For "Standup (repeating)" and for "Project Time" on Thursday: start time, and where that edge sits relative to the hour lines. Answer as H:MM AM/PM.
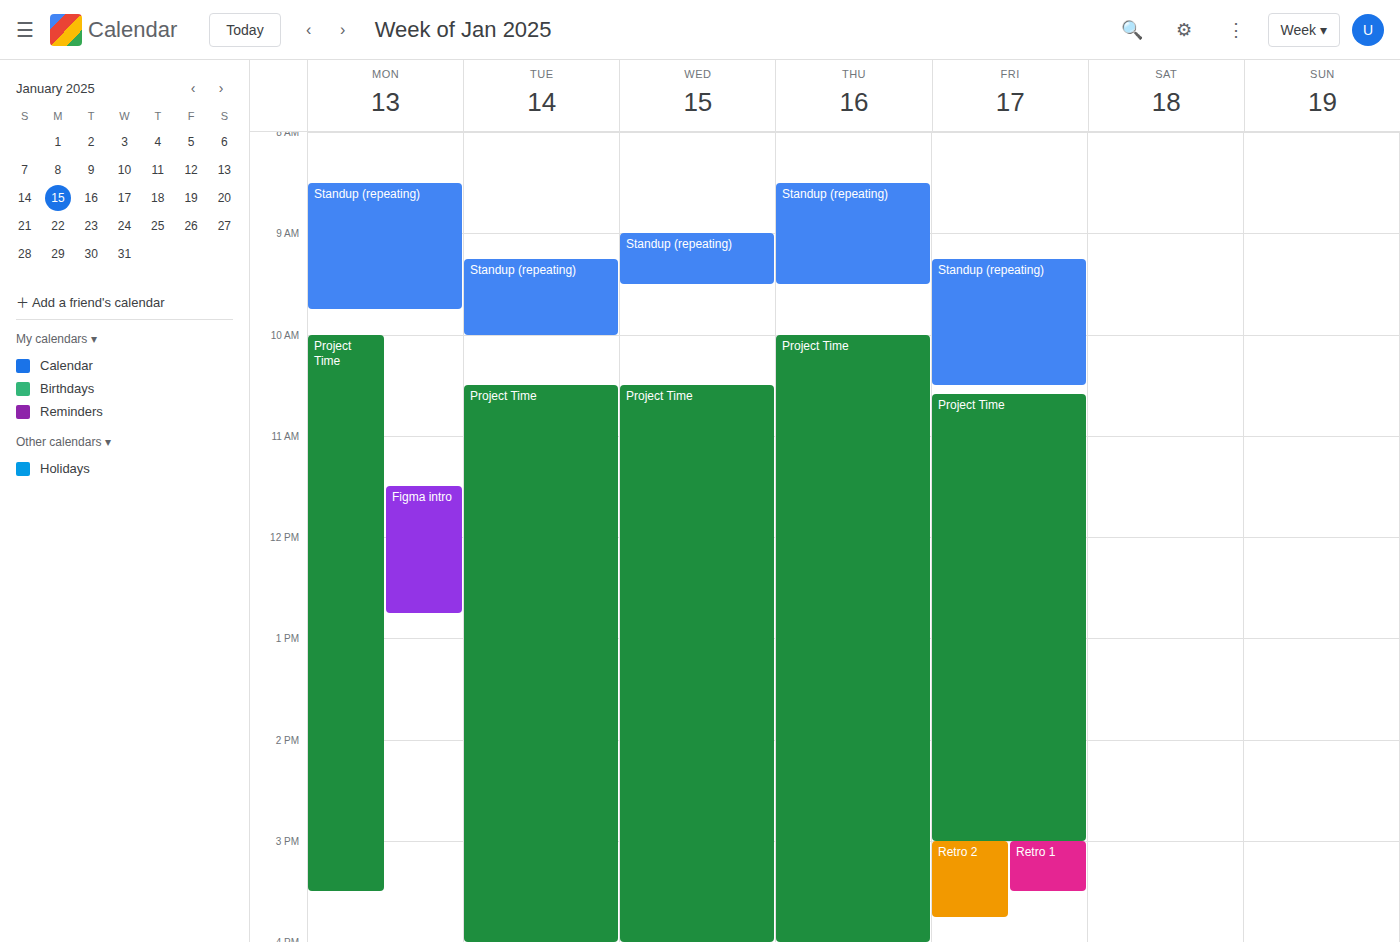
"Standup (repeating)": 8:30 AM, halfway between the 8 AM and 9 AM lines. "Project Time": 10:00 AM, exactly on the 10 AM line.